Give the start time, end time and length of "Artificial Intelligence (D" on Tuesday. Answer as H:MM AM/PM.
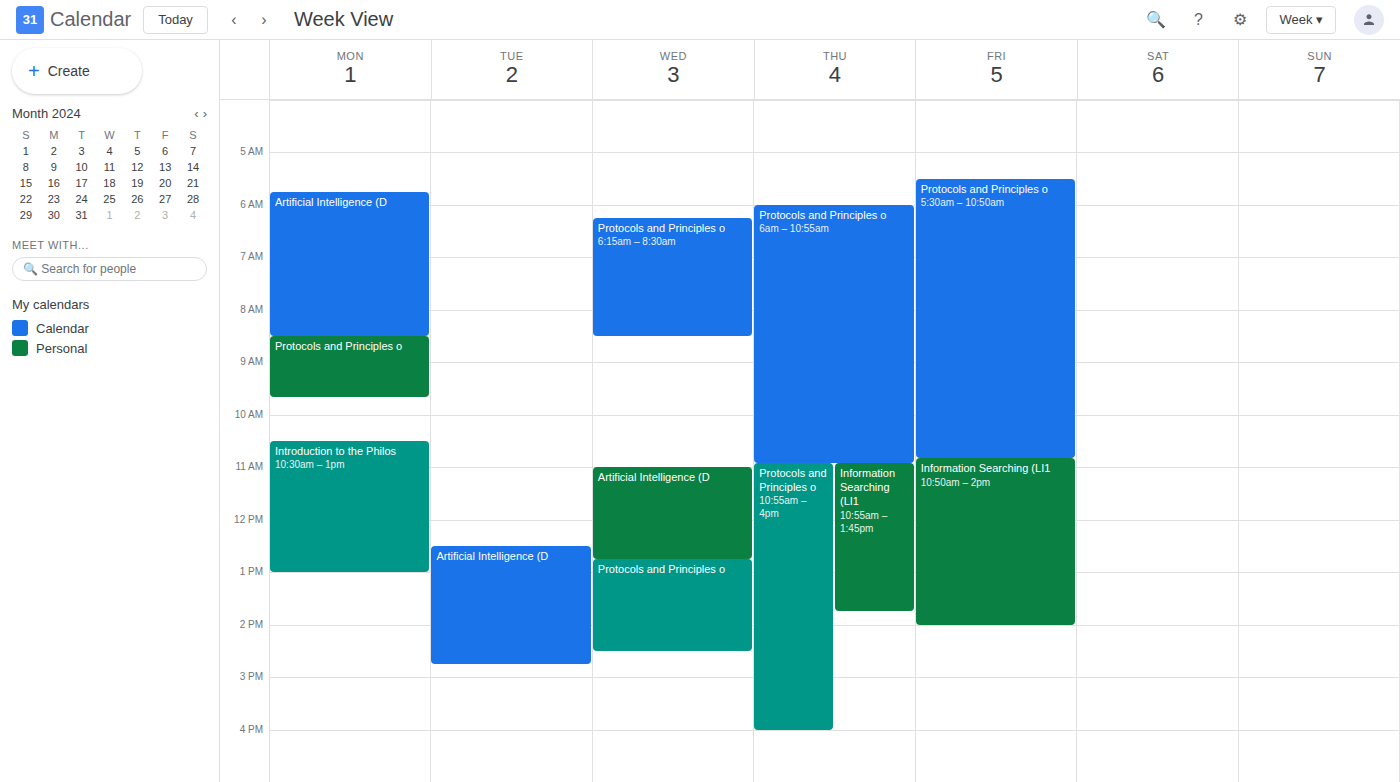
12:30 PM to 2:45 PM, 2 hours 15 minutes